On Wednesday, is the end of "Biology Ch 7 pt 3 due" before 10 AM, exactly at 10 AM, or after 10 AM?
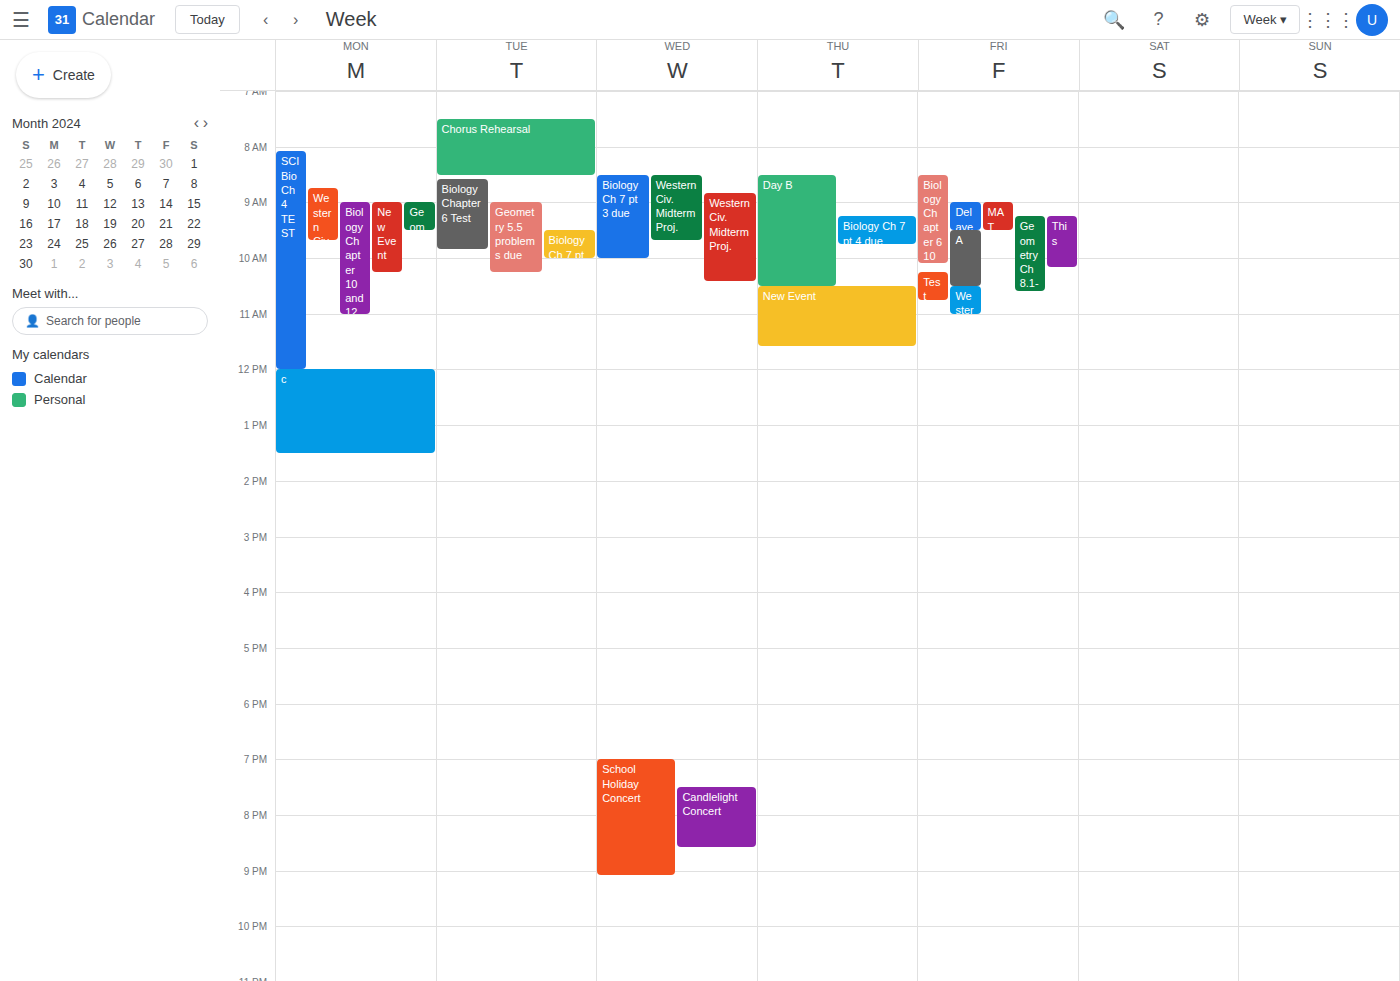
10:00 AM -- exactly at 10 AM, on the 10 AM line.